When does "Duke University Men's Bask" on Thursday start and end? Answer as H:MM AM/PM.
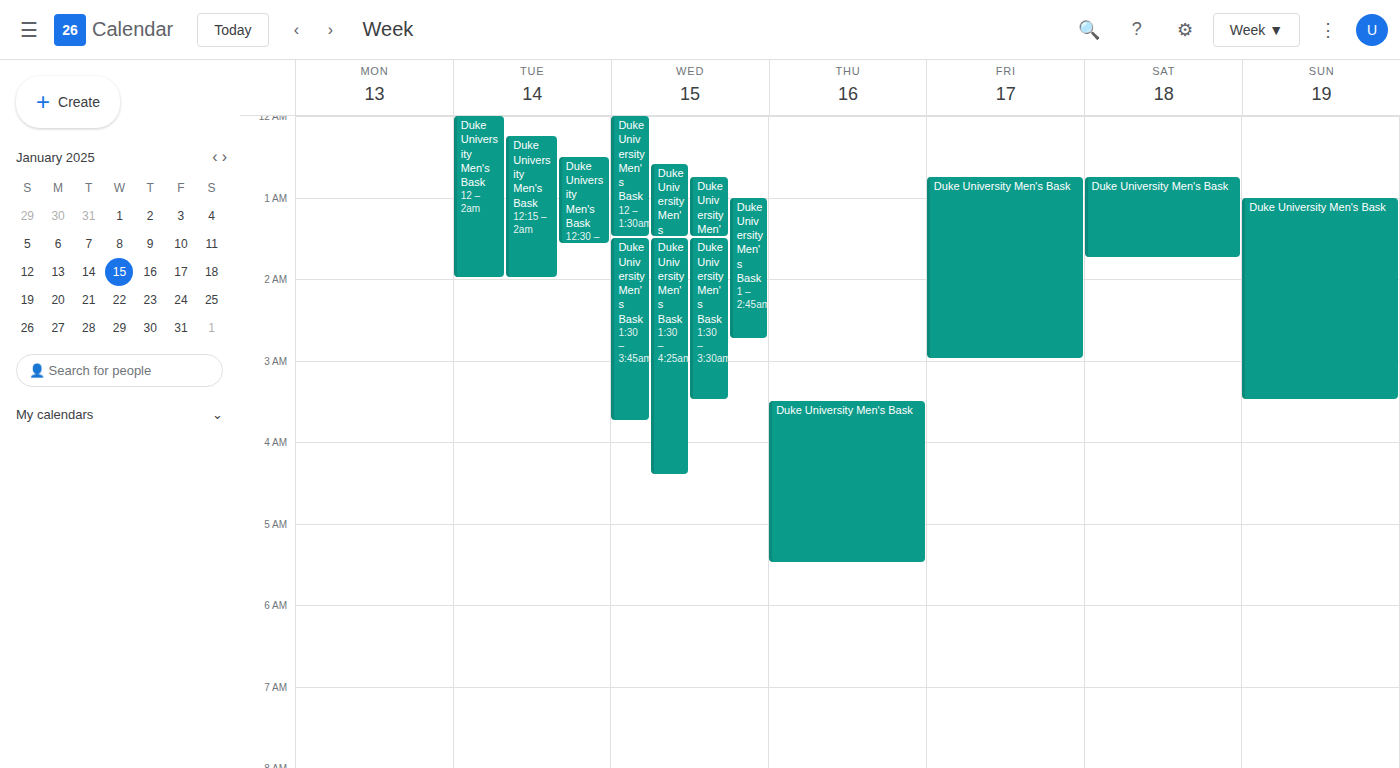
3:30 AM to 5:30 AM